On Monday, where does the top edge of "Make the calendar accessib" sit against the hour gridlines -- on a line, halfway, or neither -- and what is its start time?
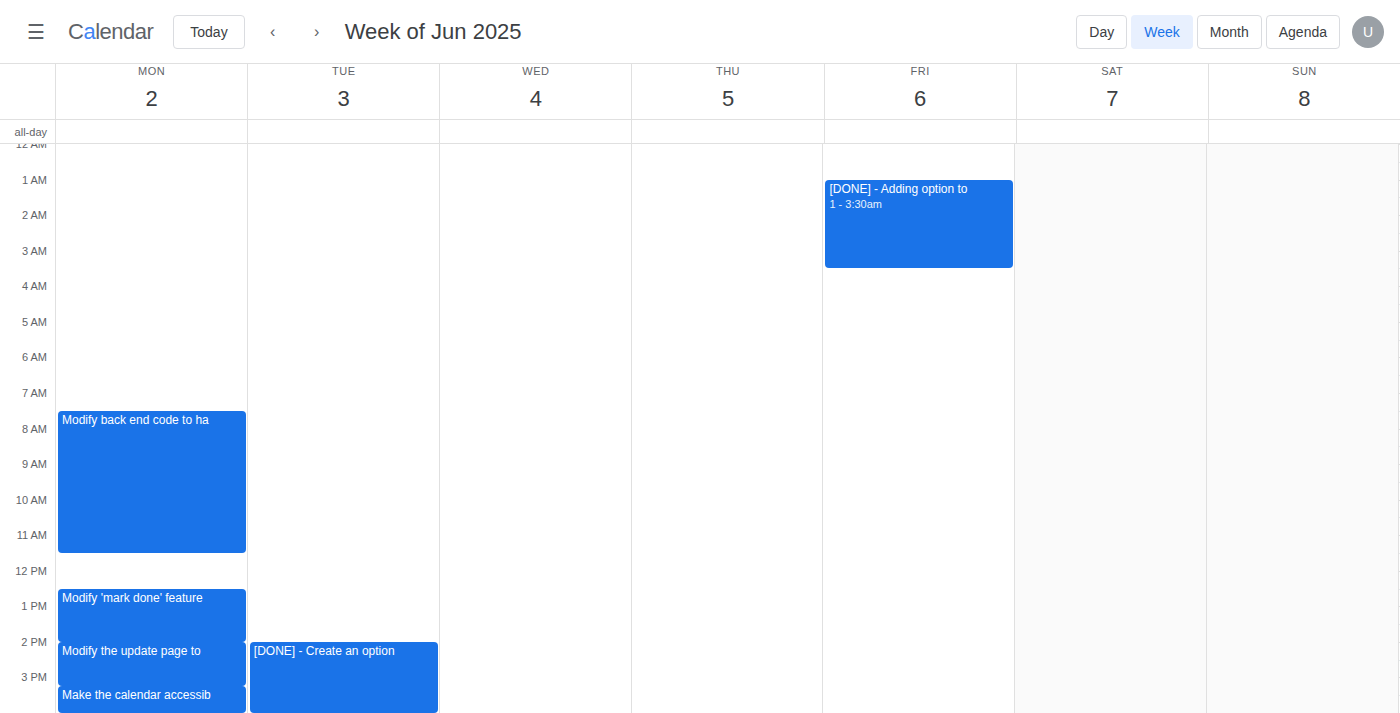
3:15 PM -- neither: a quarter of the way from the 3 PM line to the 4 PM line.